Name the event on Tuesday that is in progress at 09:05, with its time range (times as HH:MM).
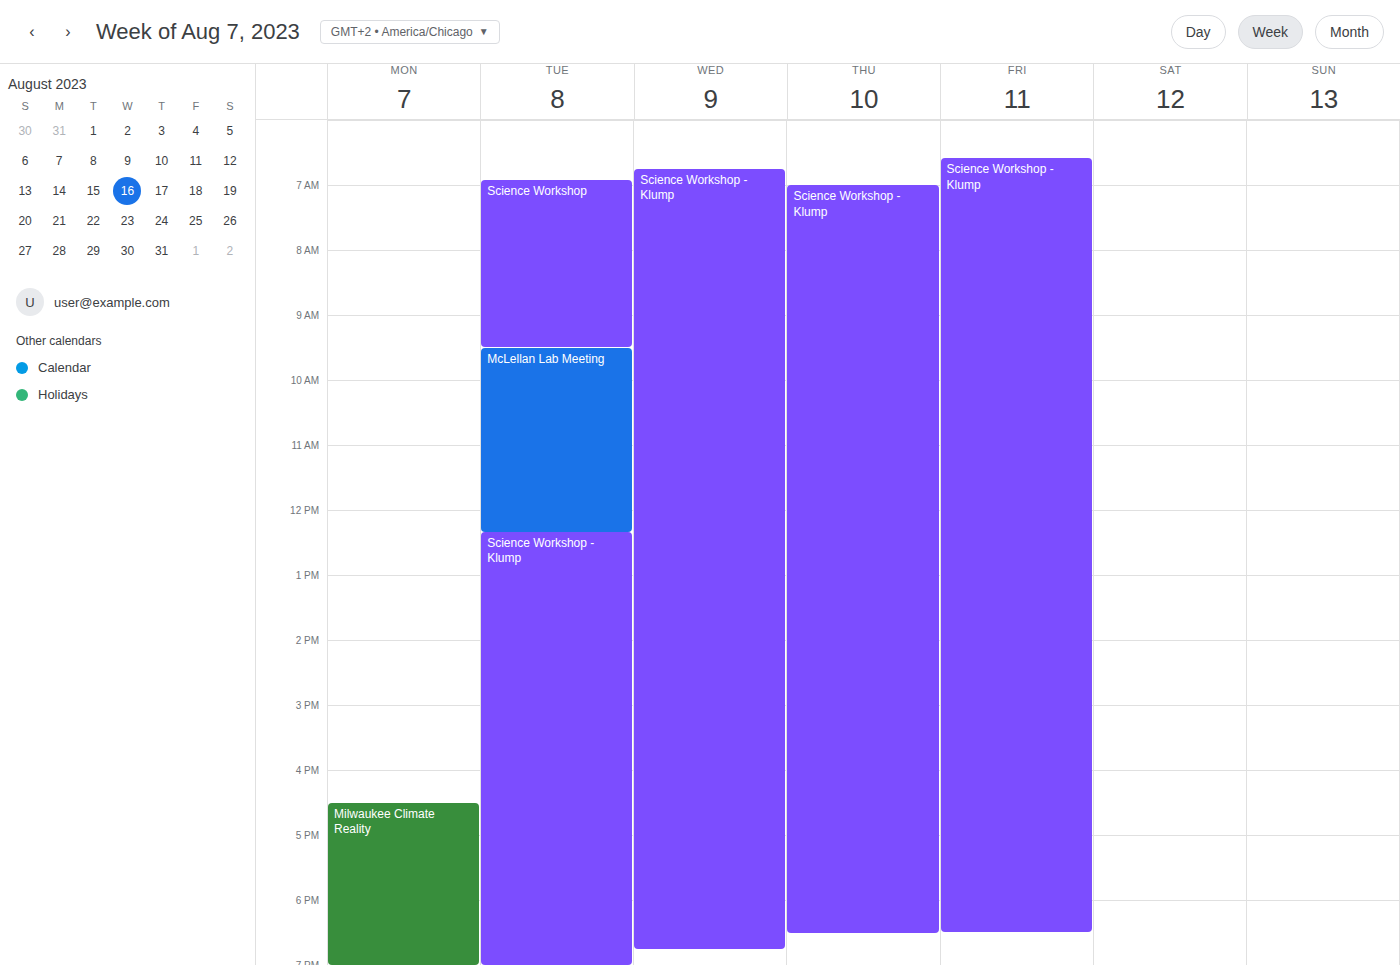
"Science Workshop", 06:55 to 09:30